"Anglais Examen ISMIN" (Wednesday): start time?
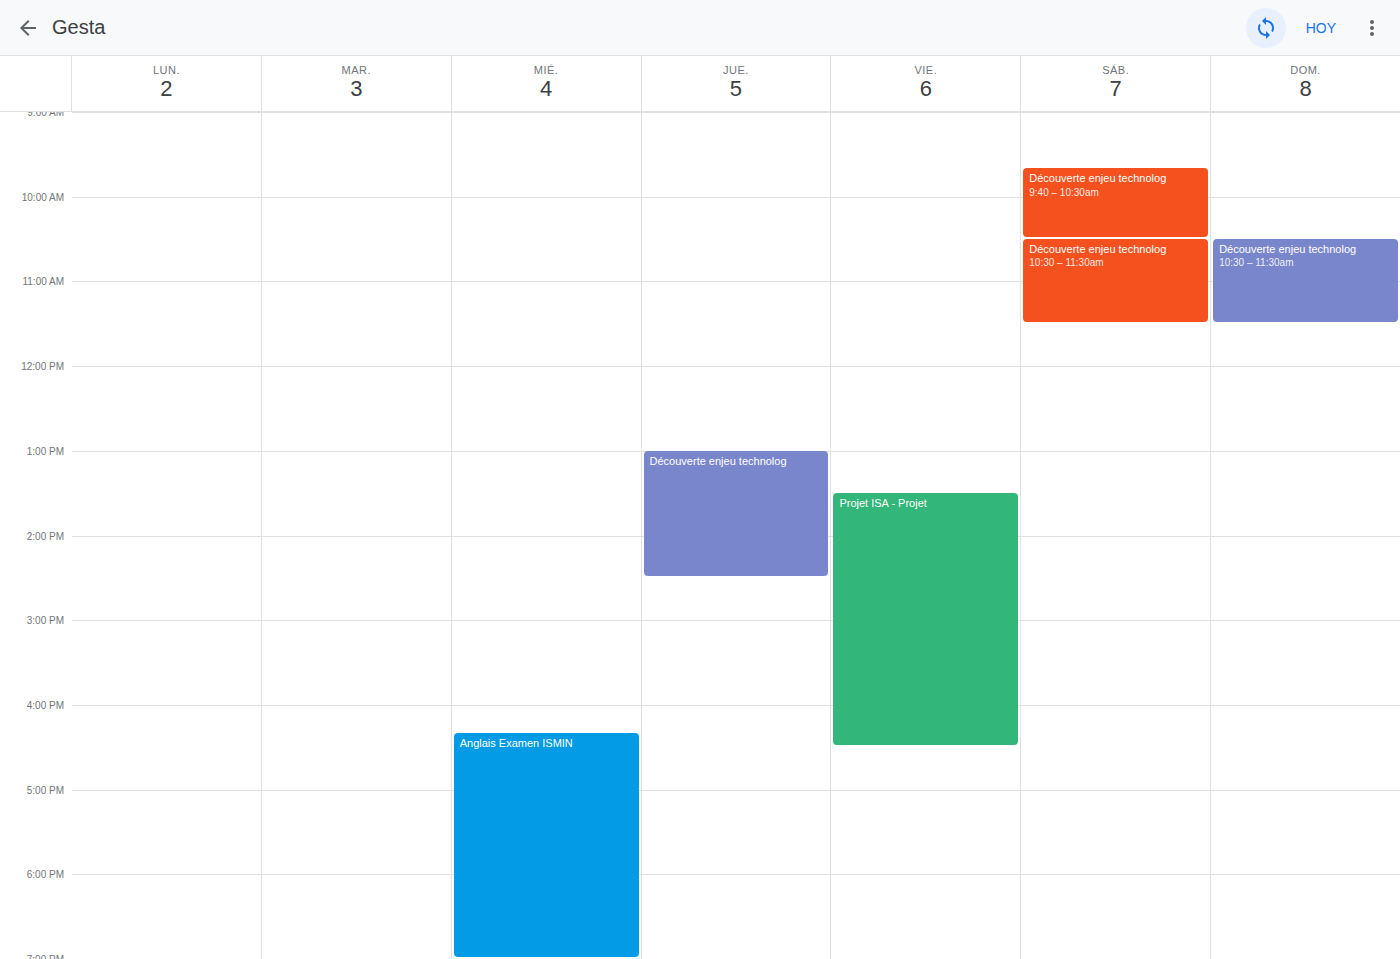
16:20